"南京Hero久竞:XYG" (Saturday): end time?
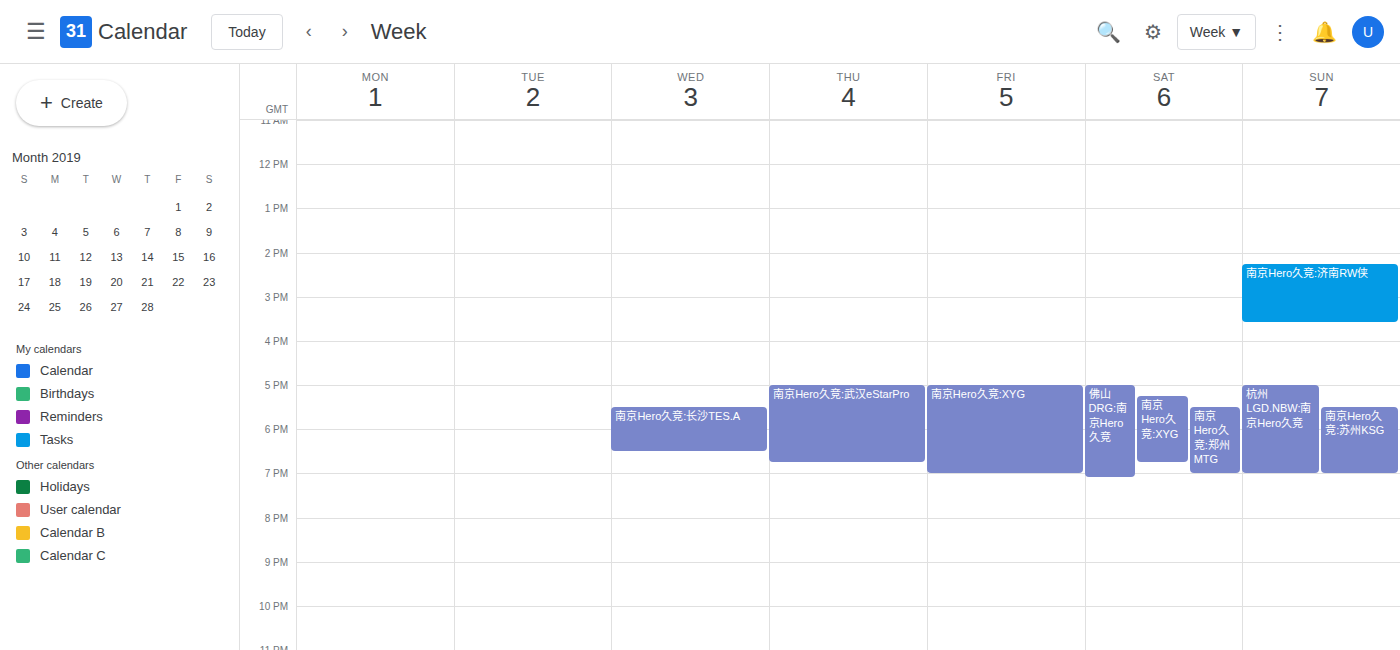
6:45 PM